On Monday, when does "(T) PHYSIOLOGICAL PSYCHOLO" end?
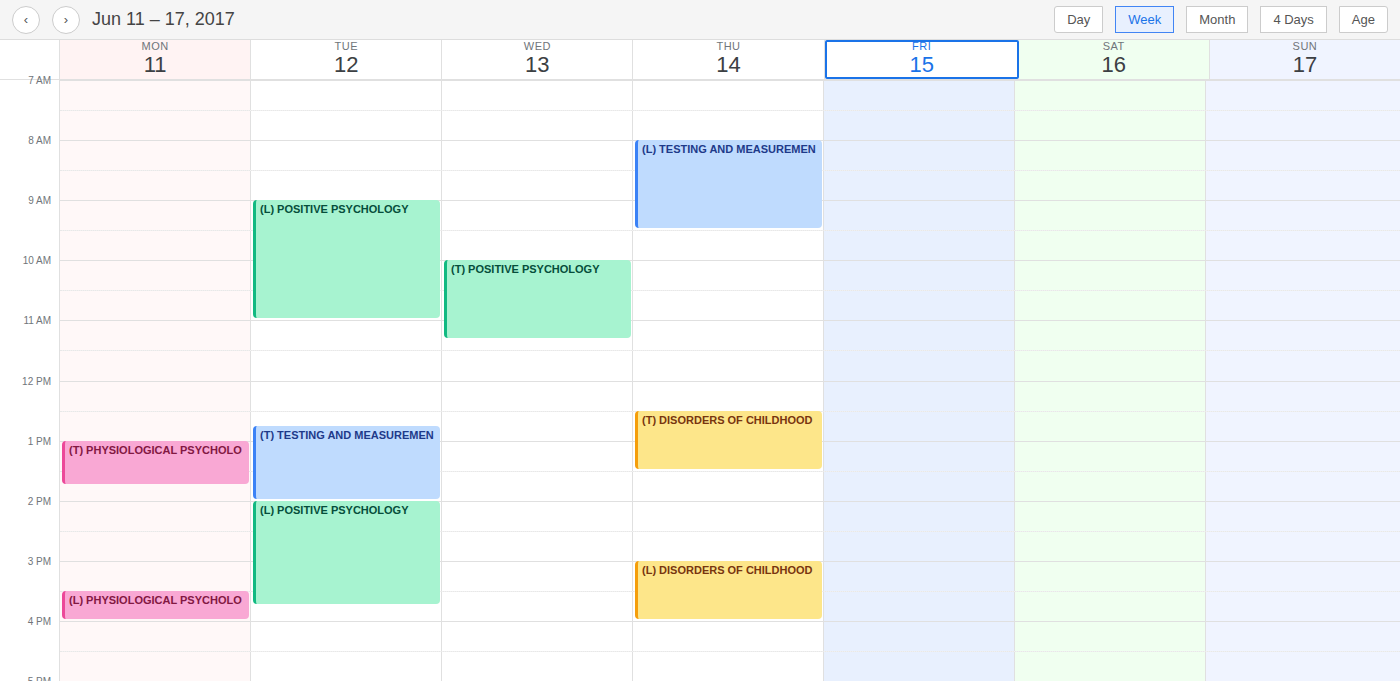
1:45 PM